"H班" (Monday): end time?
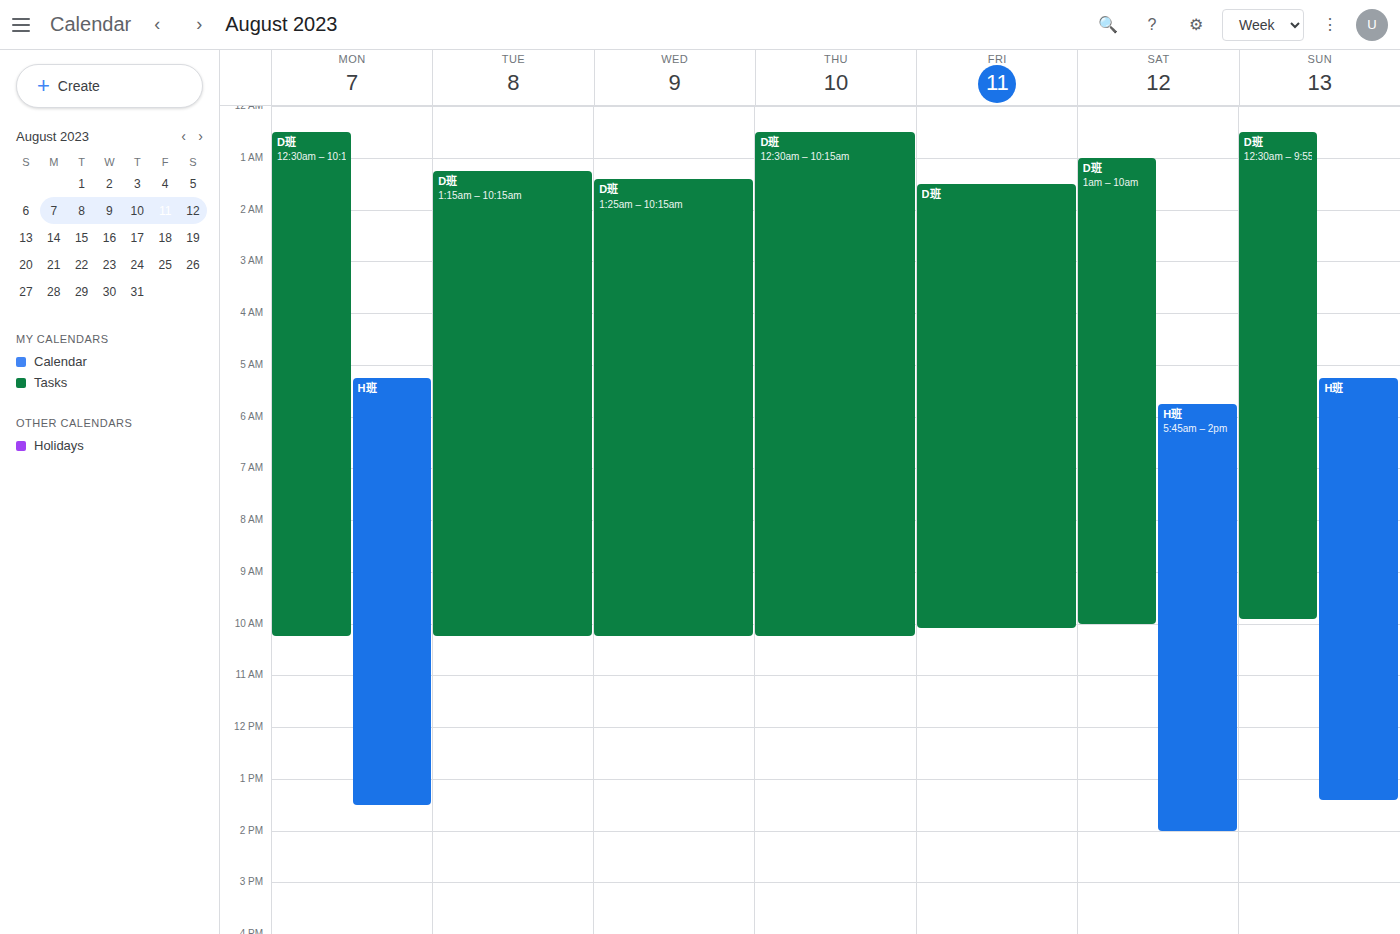
1:30 PM